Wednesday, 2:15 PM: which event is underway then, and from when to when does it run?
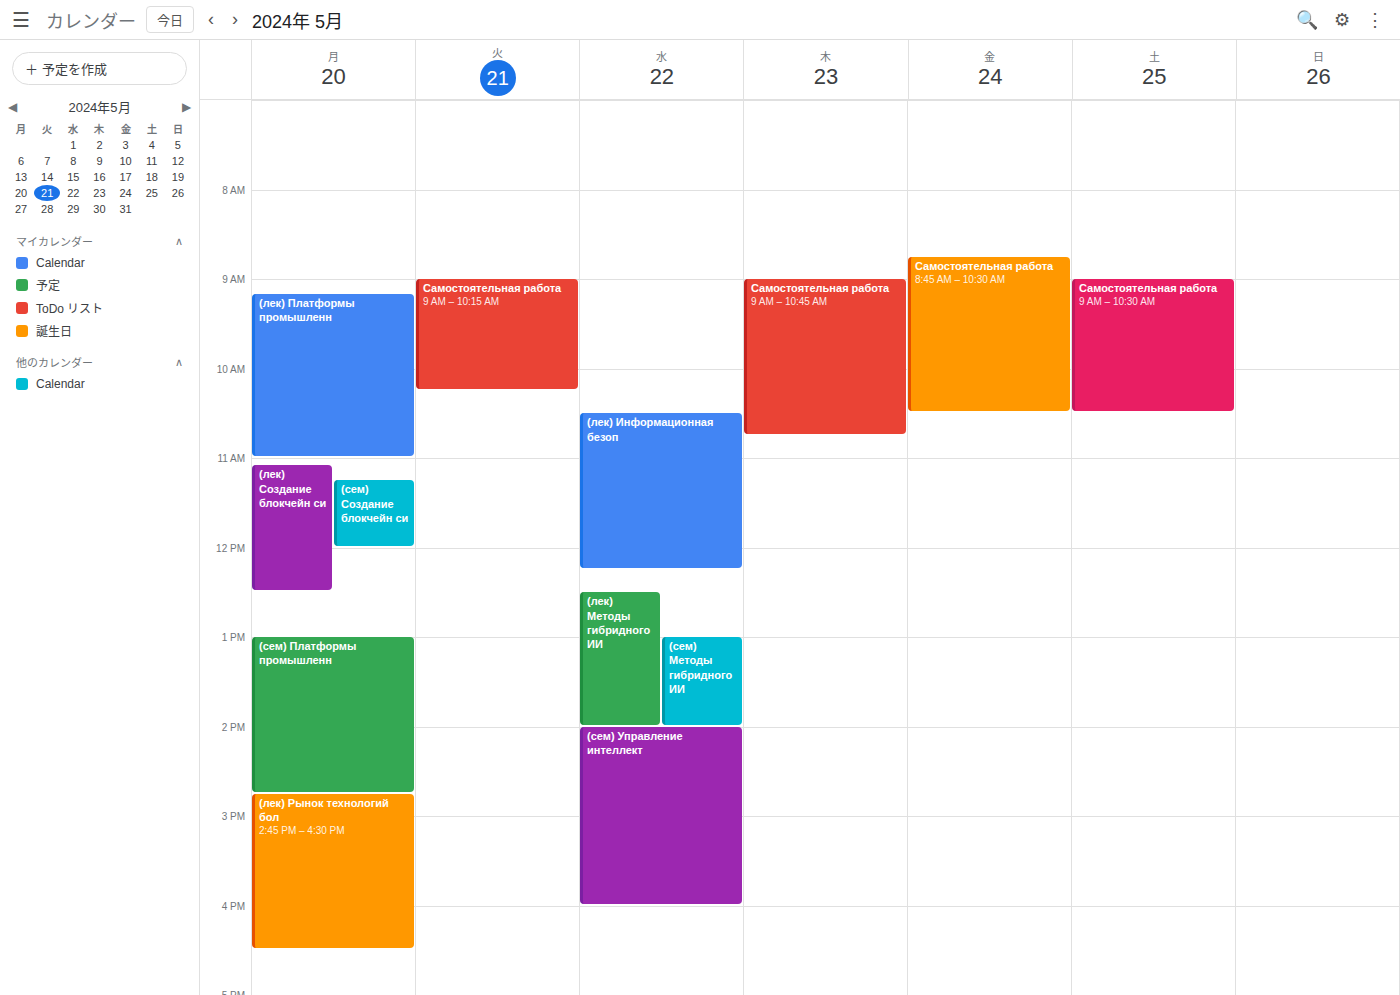
"(сем) Управление интеллект", 2:00 PM to 4:00 PM